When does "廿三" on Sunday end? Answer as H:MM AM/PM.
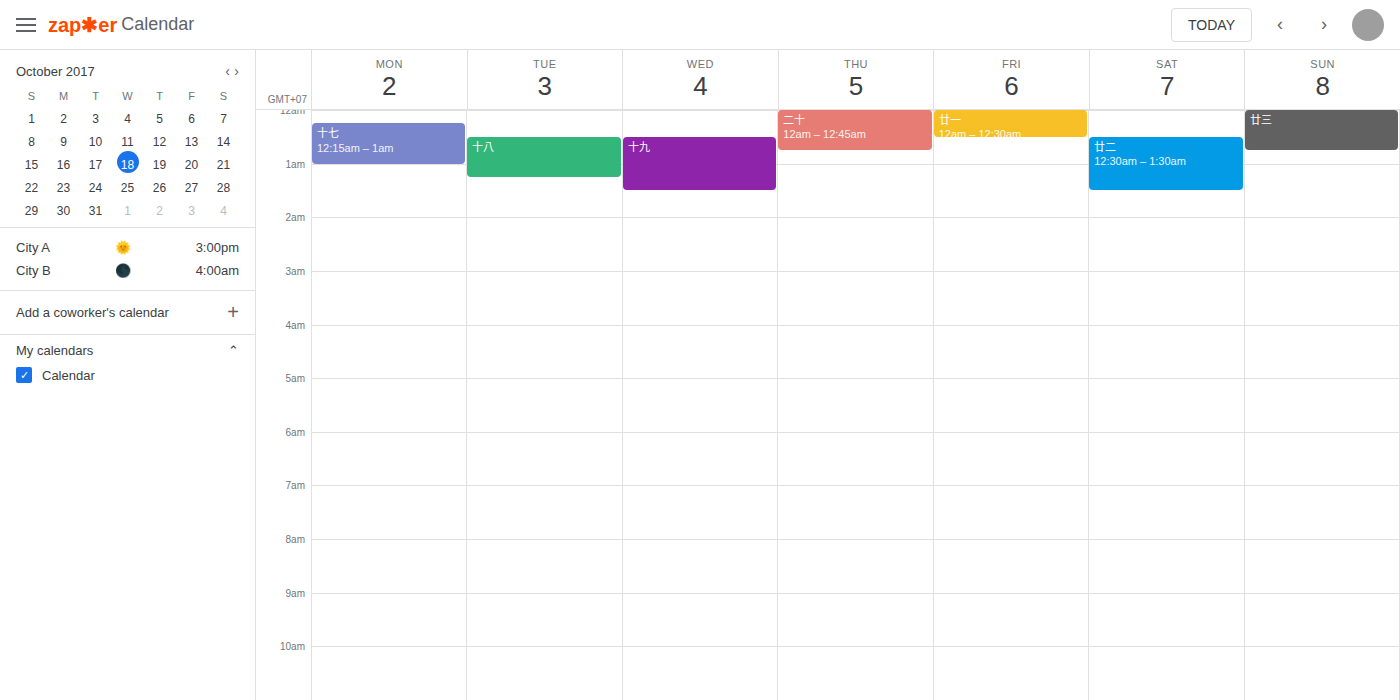
12:45 AM